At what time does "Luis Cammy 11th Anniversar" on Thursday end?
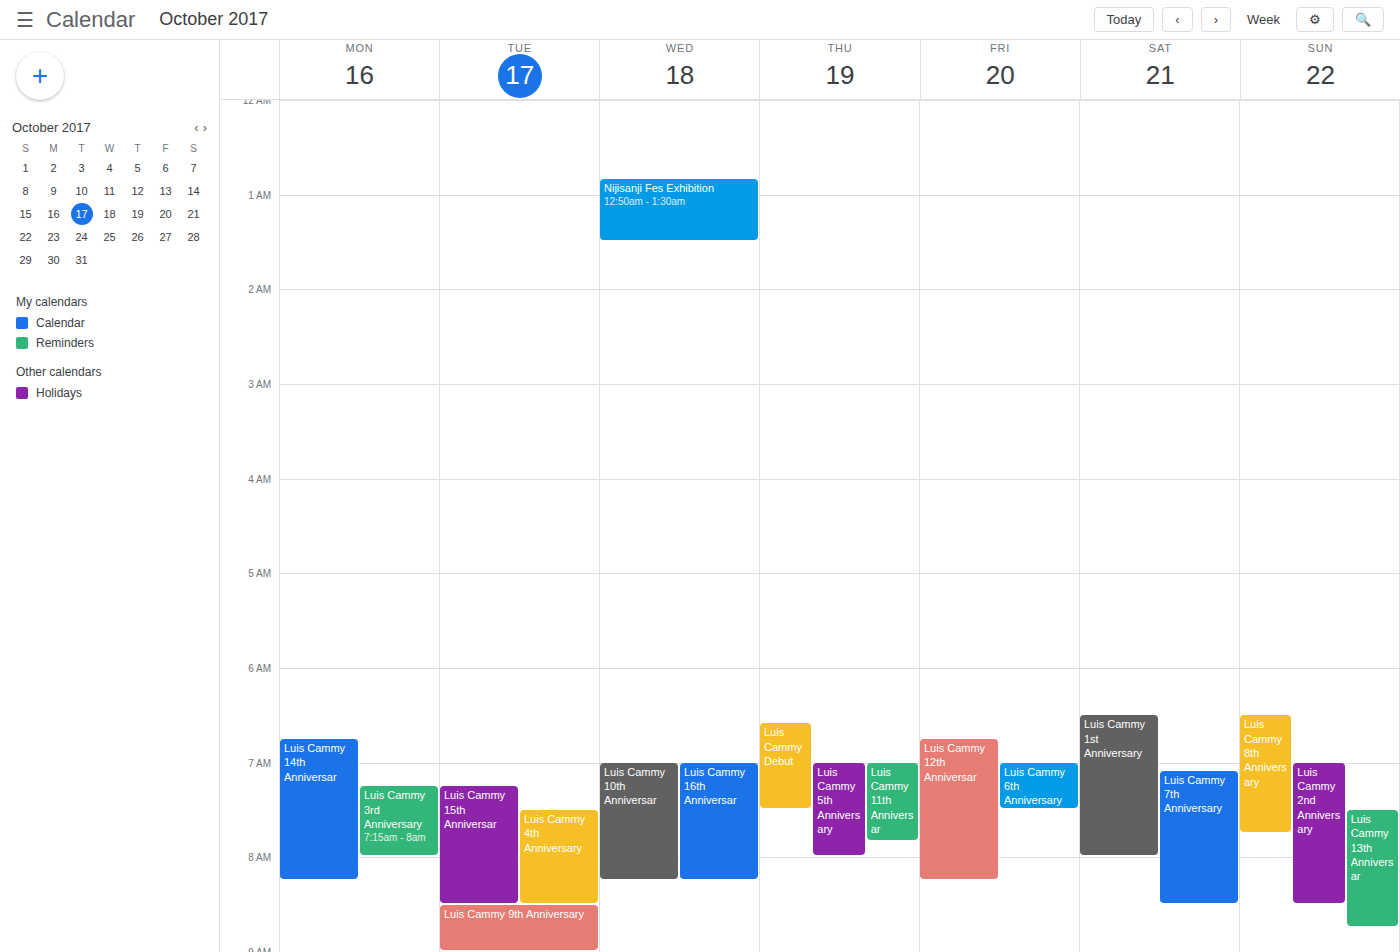
7:50 AM